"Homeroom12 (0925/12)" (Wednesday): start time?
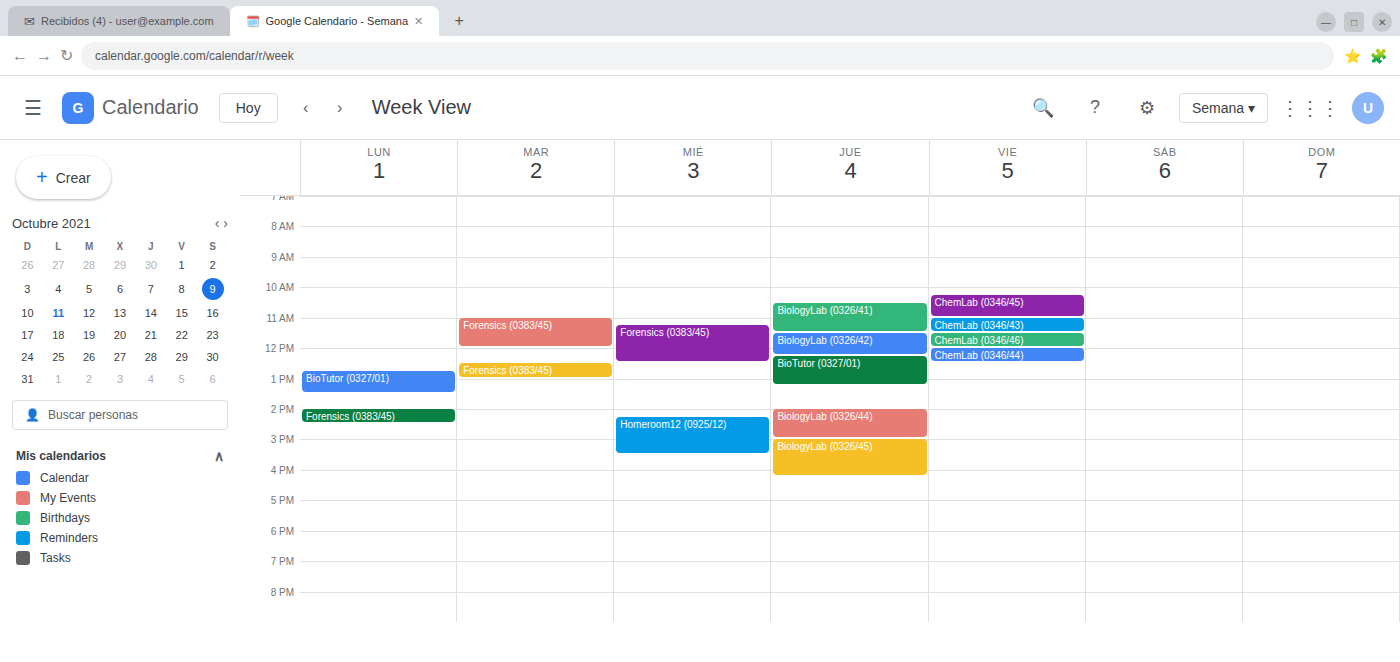
2:15 PM